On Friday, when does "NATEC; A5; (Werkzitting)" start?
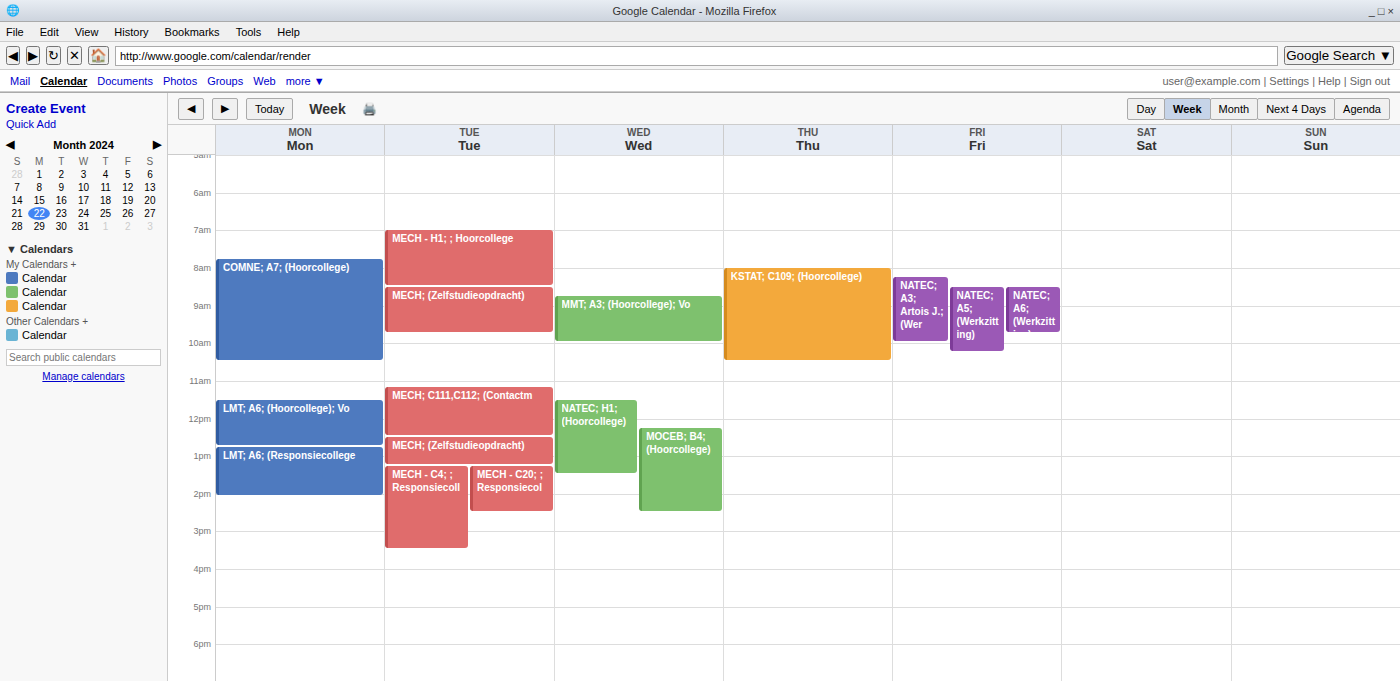
8:30 AM